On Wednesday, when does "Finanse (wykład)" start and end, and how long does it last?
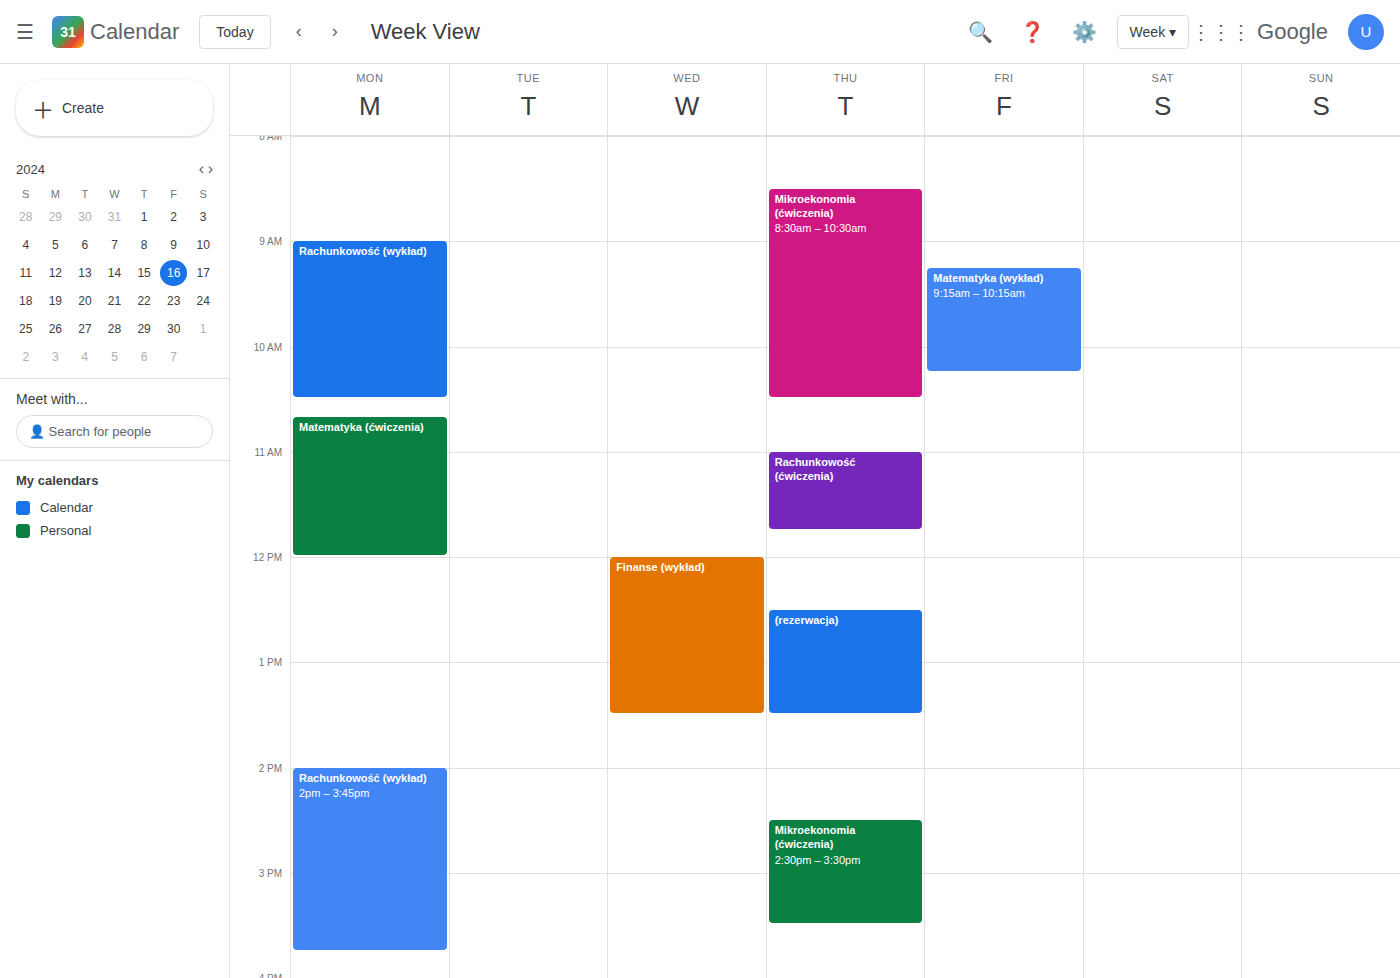
12:00 PM to 1:30 PM, 1 hour 30 minutes